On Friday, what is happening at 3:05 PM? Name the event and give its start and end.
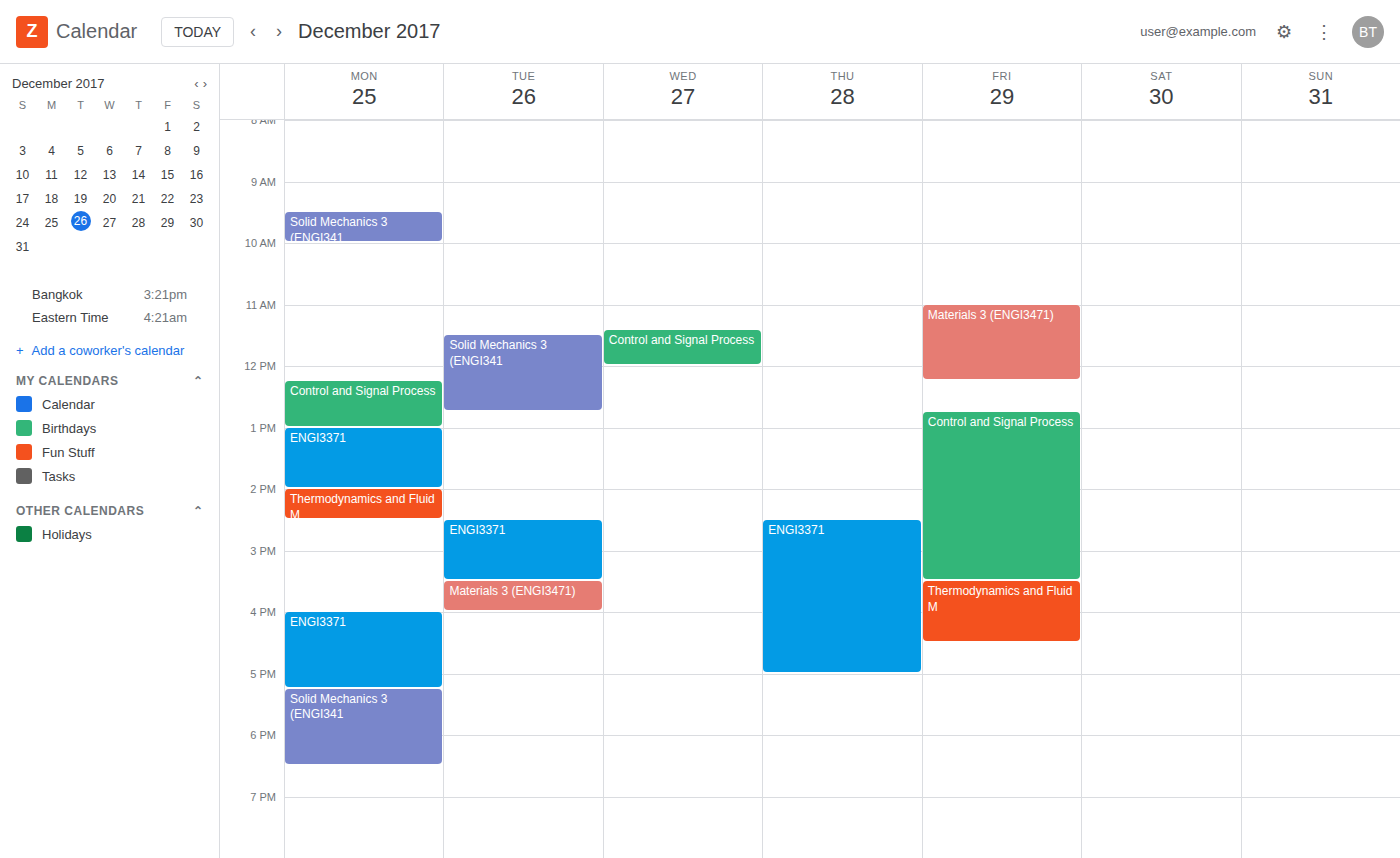
"Control and Signal Process", 12:45 PM to 3:30 PM